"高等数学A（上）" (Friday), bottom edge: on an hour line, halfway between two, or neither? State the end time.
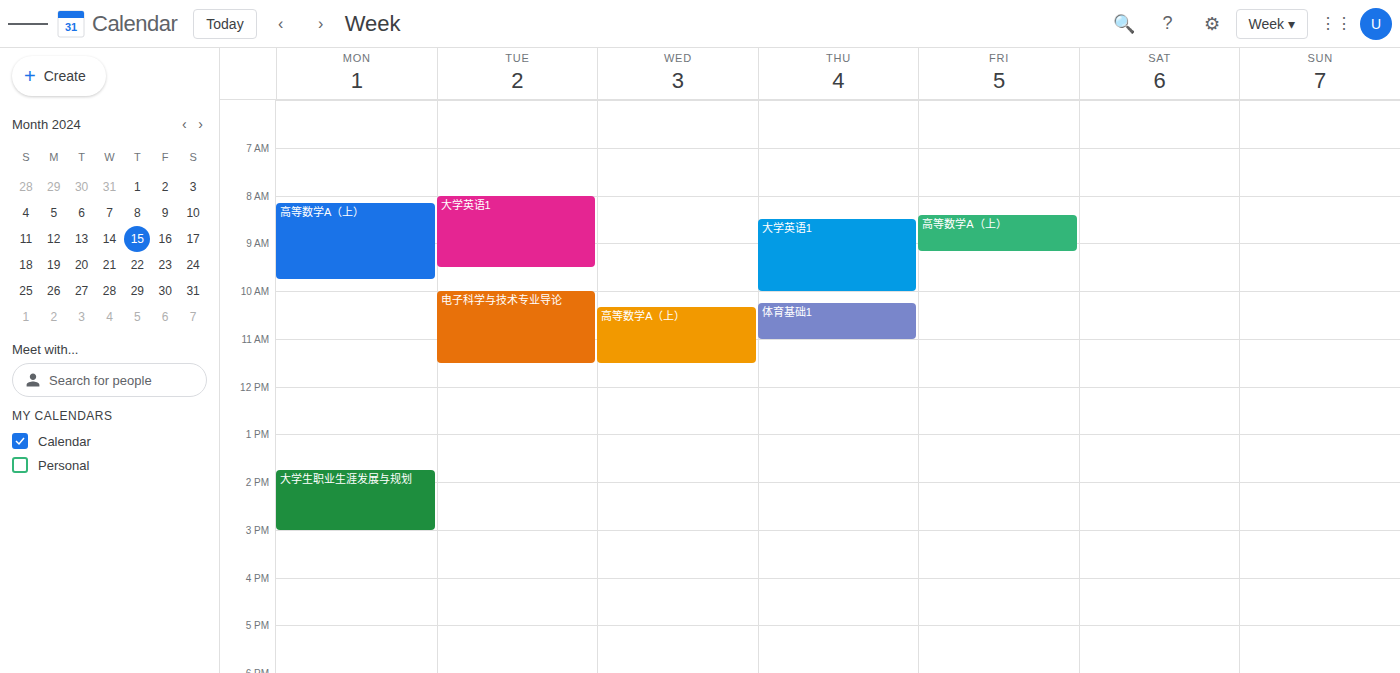
9:10 AM -- neither: 10 minutes below the 9 AM line and 50 minutes above the 10 AM line.